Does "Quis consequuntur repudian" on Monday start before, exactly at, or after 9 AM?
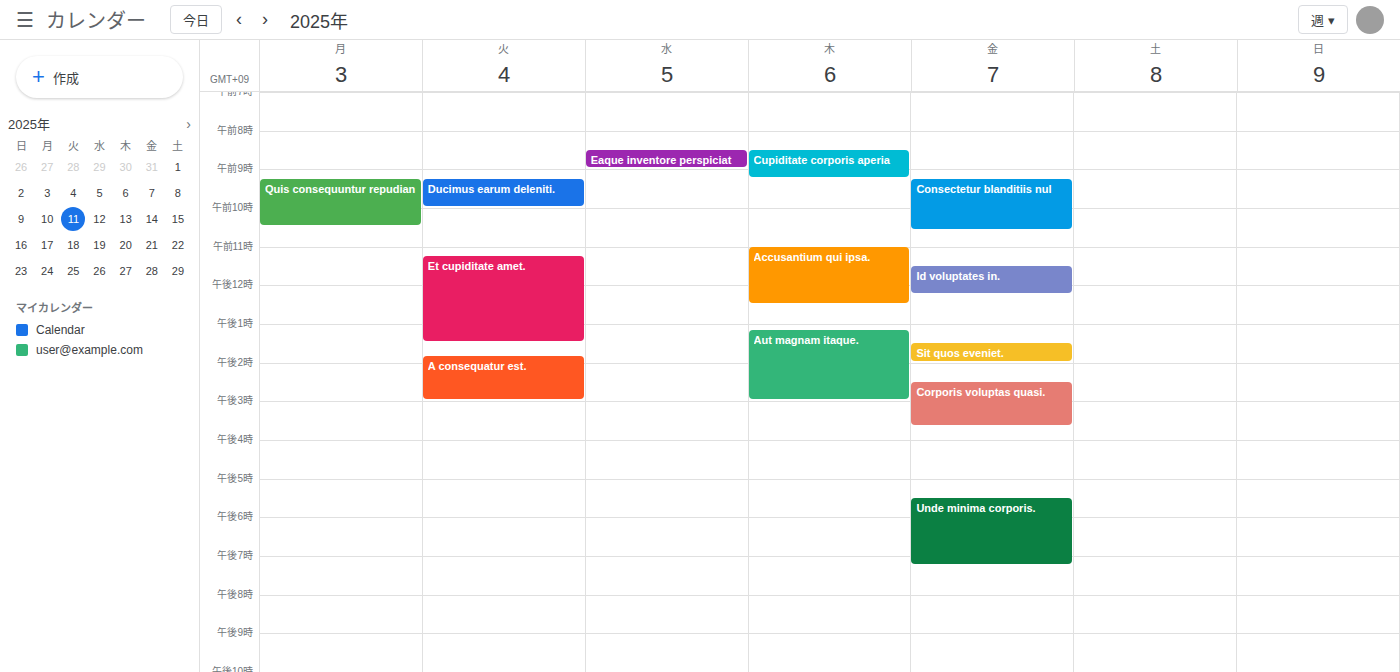
9:15 AM -- after 9 AM, 15 minutes below the 9 AM line.